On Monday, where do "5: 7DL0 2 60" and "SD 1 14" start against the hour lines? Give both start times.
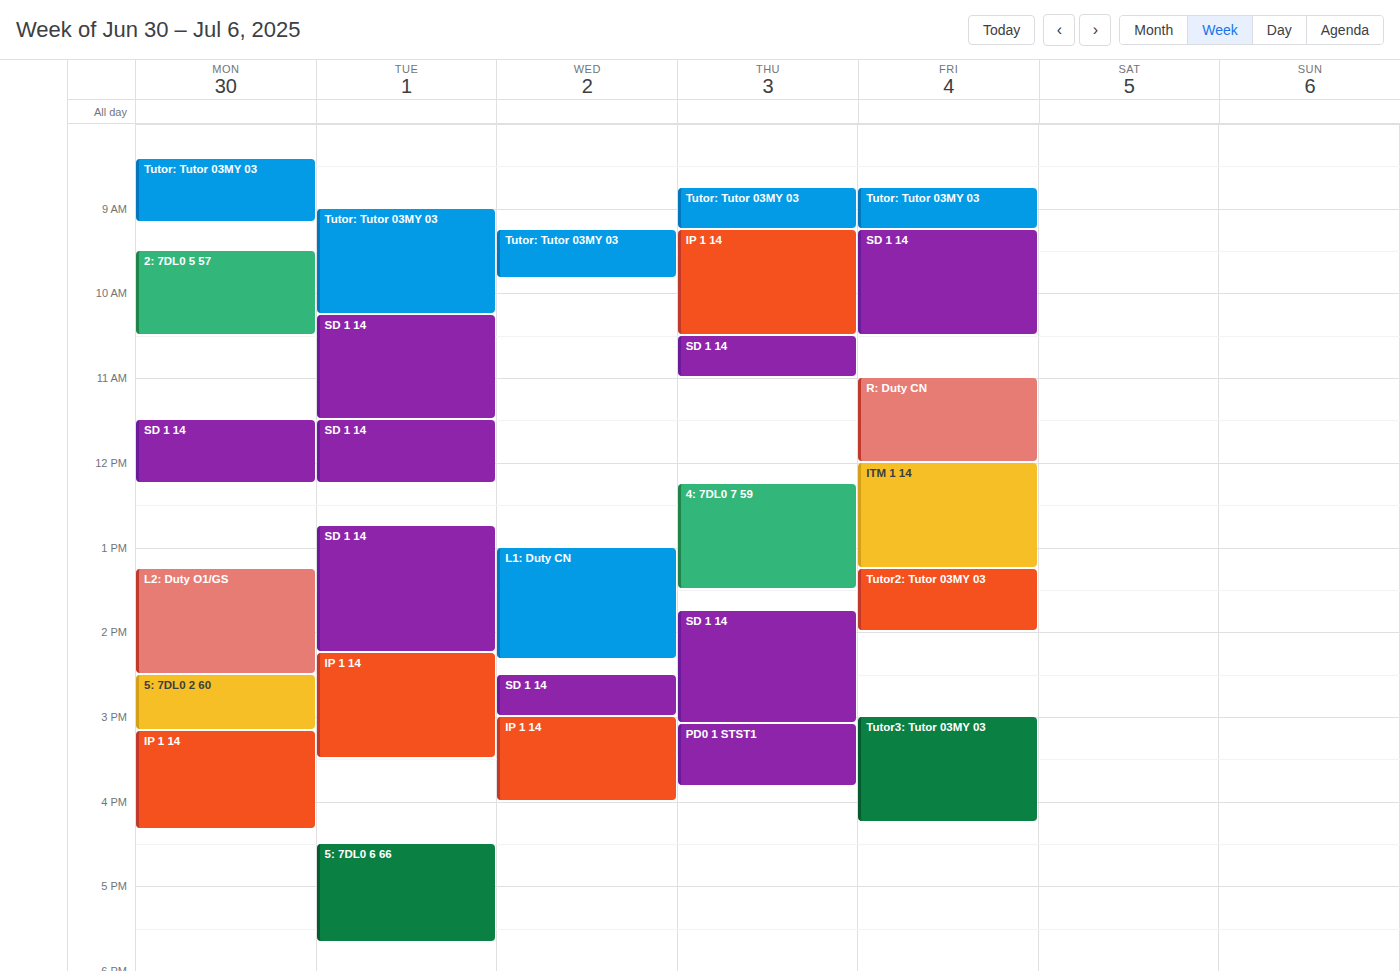
"5: 7DL0 2 60": 2:30 PM, halfway between the 2 PM and 3 PM lines. "SD 1 14": 11:30 AM, halfway between the 11 AM and 12 PM lines.